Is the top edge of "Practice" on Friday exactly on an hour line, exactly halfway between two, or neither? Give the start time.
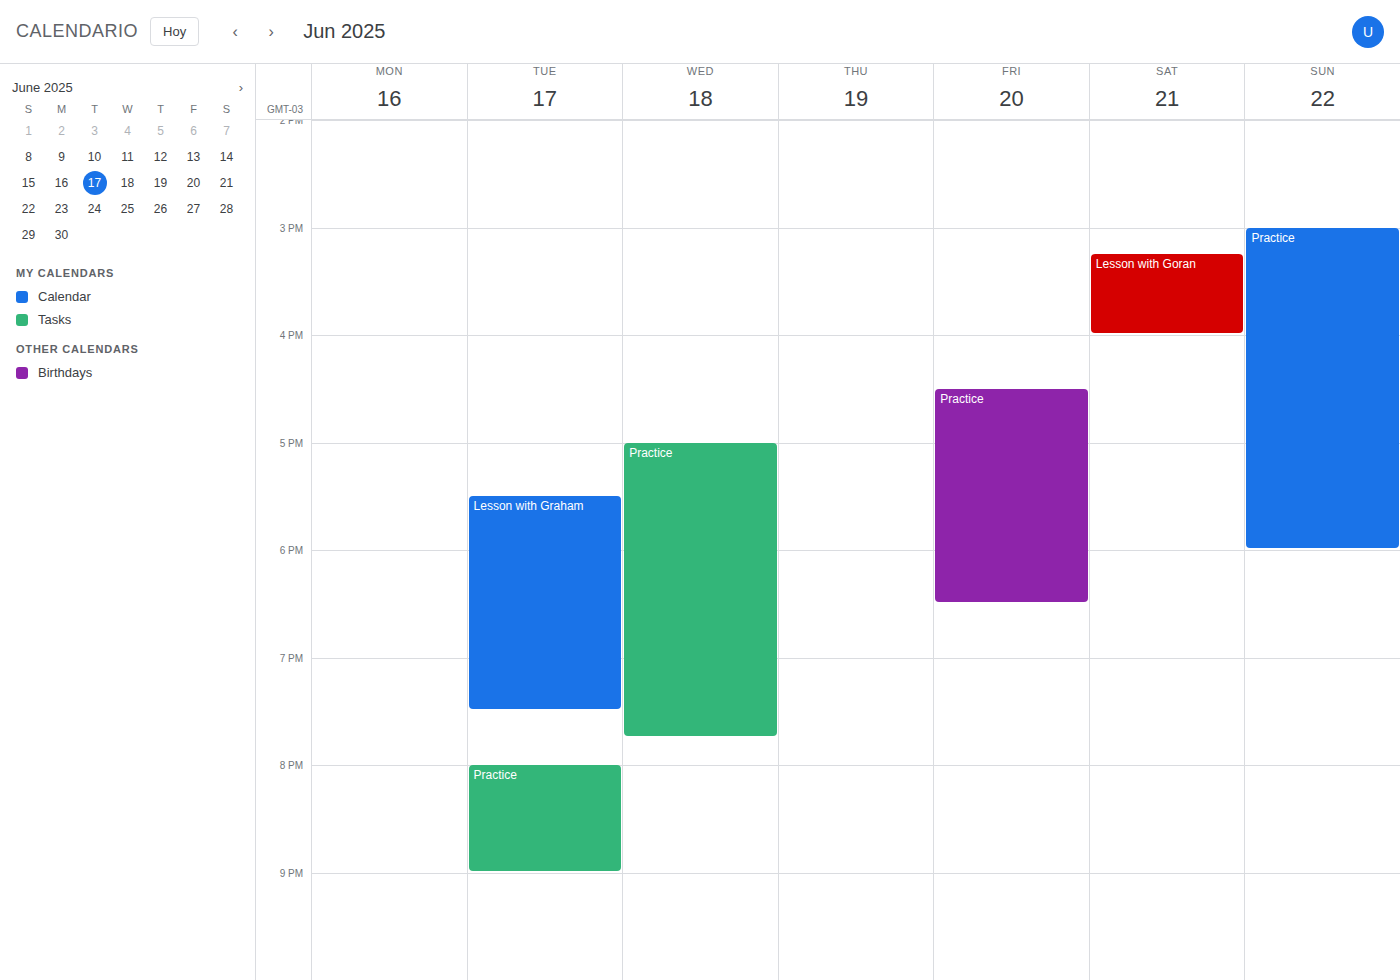
4:30 PM -- halfway between the 4 PM and 5 PM lines.